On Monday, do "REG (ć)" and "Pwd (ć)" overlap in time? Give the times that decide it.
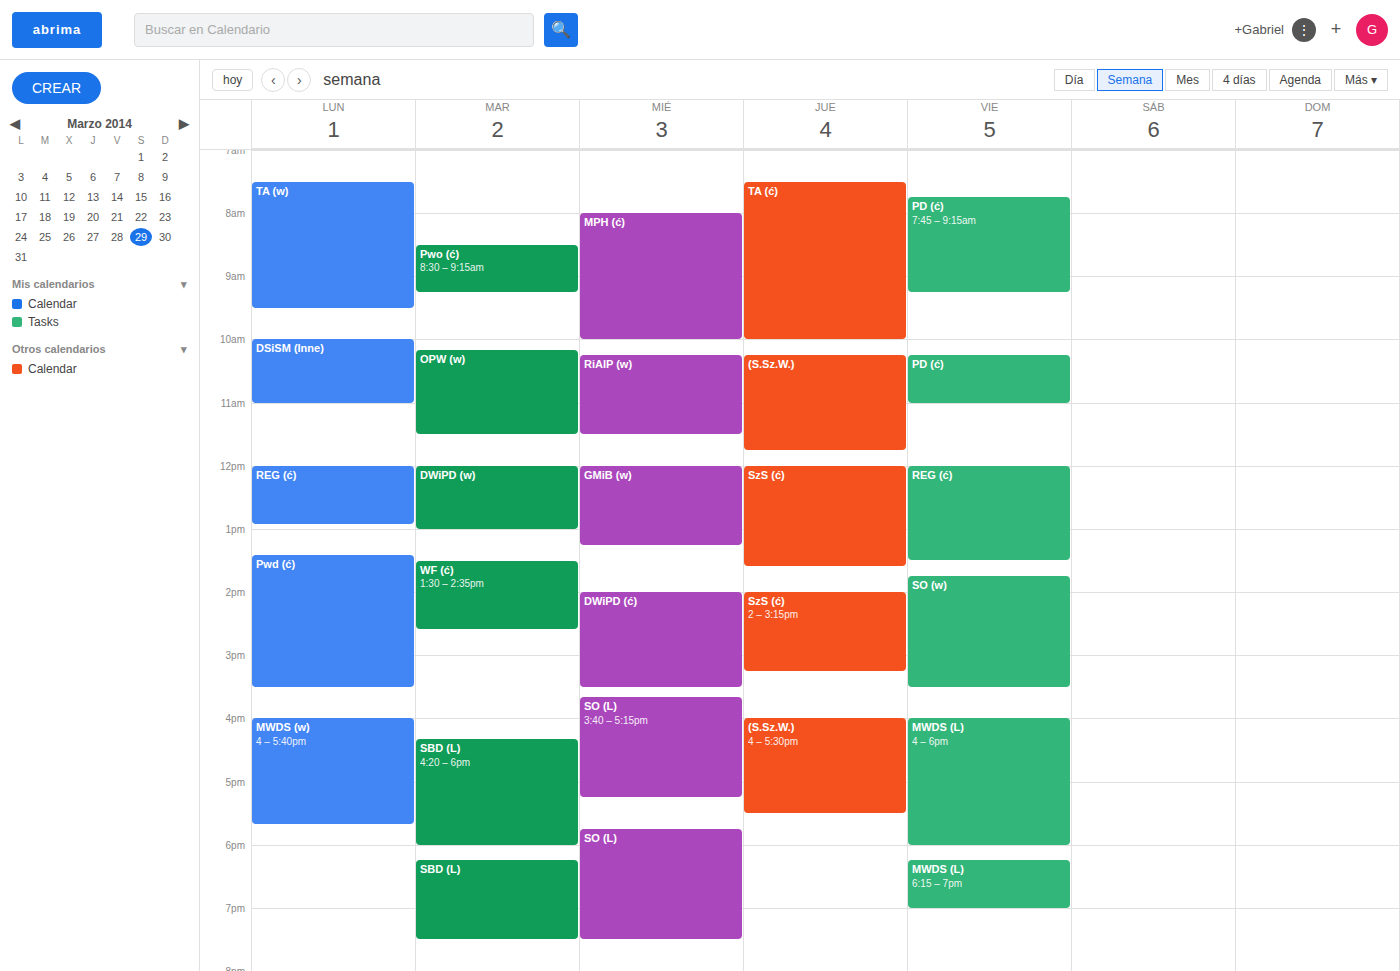
"REG (ć)" ends at 12:55 PM and "Pwd (ć)" starts at 1:25 PM -- no overlap.